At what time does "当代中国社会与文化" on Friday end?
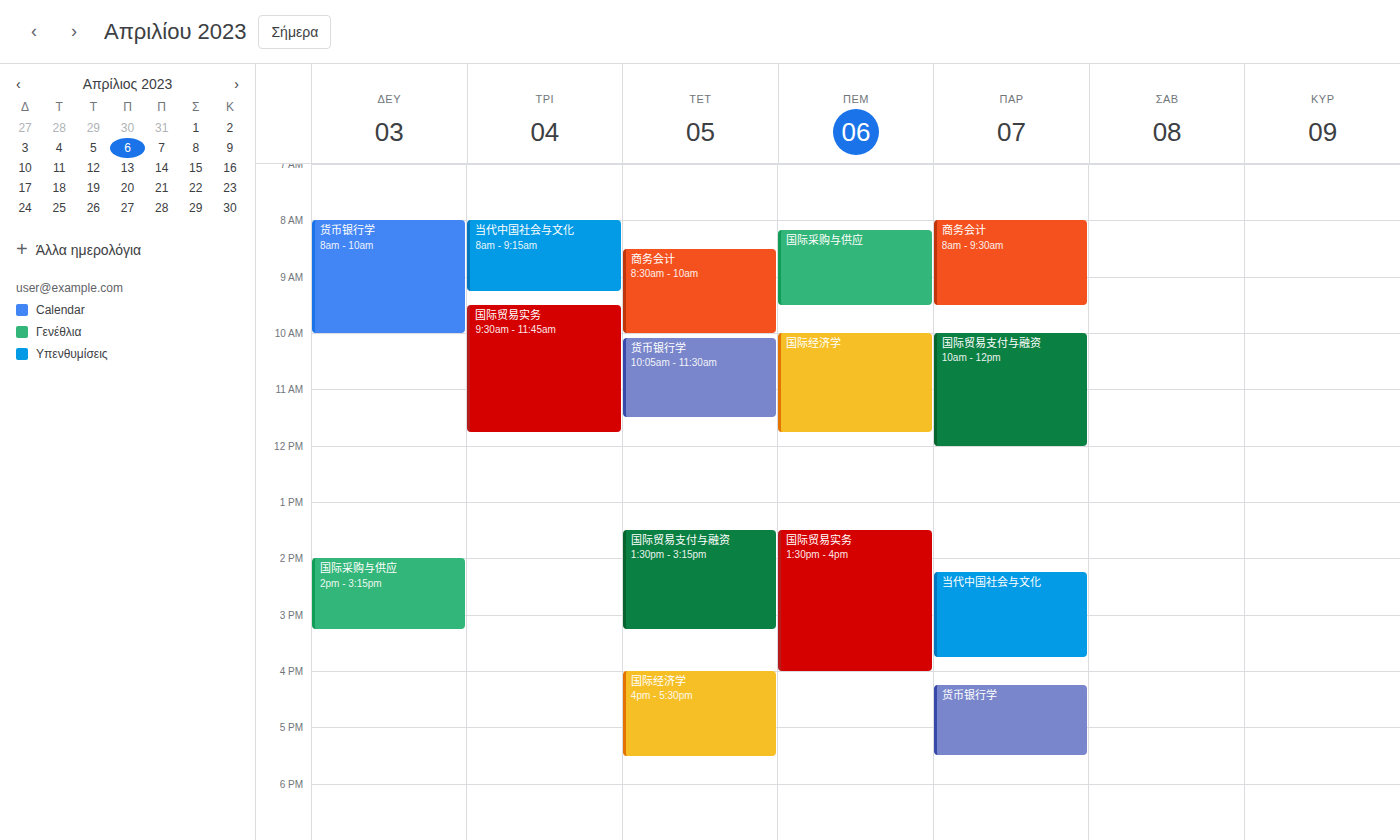
3:45 PM